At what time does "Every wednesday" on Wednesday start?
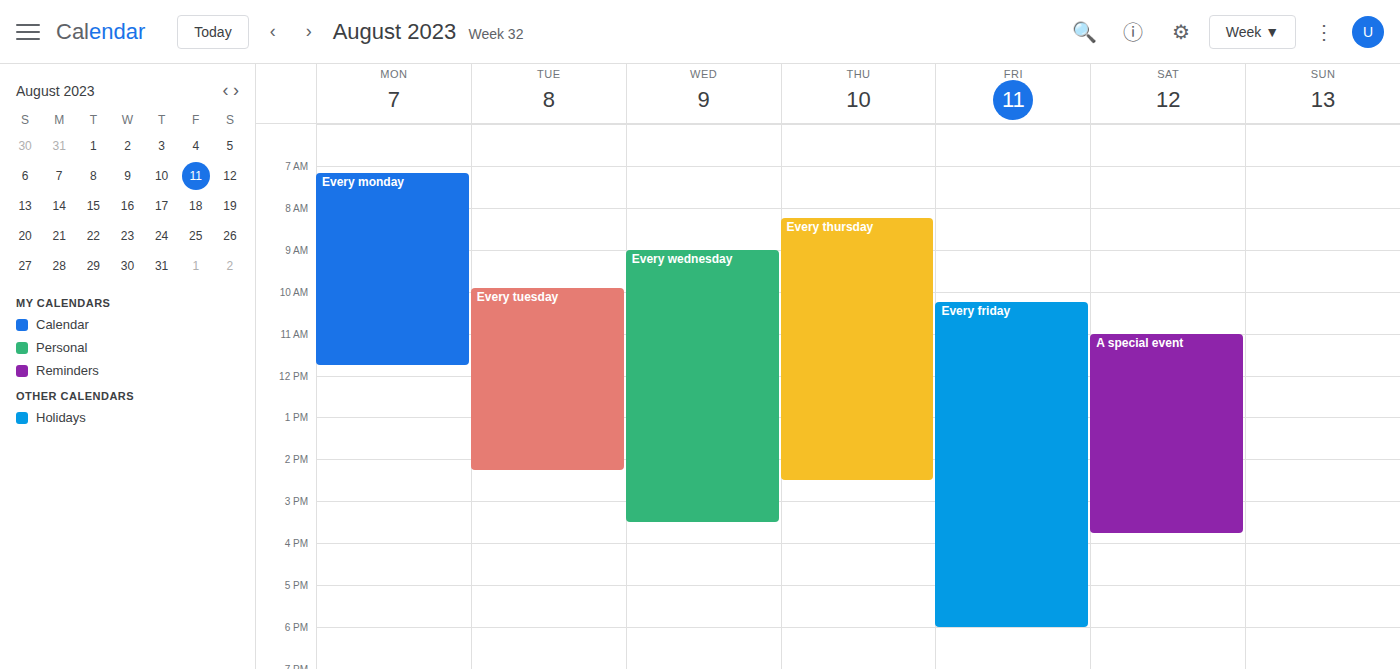
9:00 AM